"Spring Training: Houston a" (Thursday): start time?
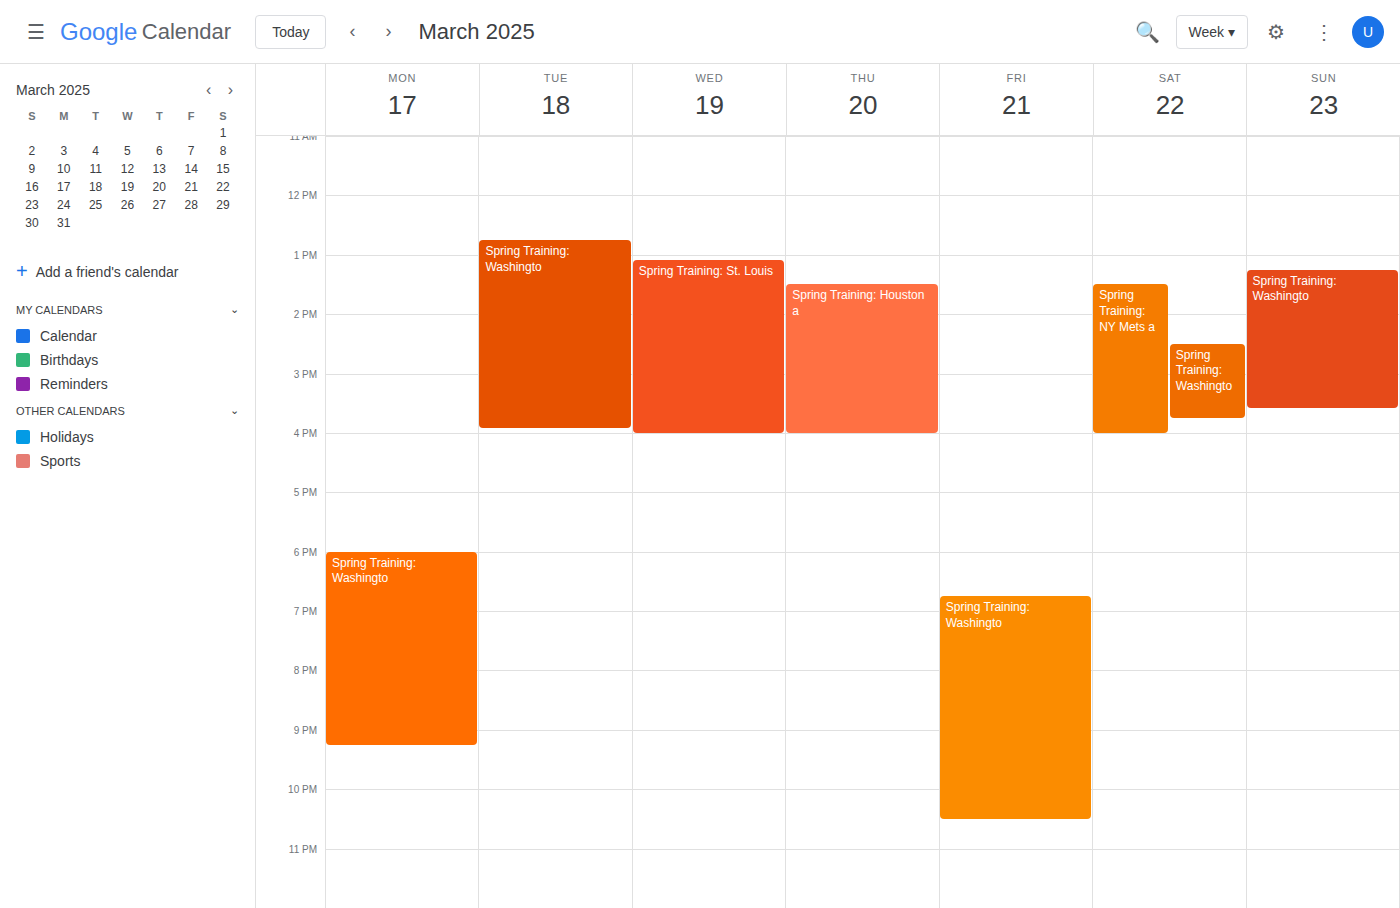
13:30